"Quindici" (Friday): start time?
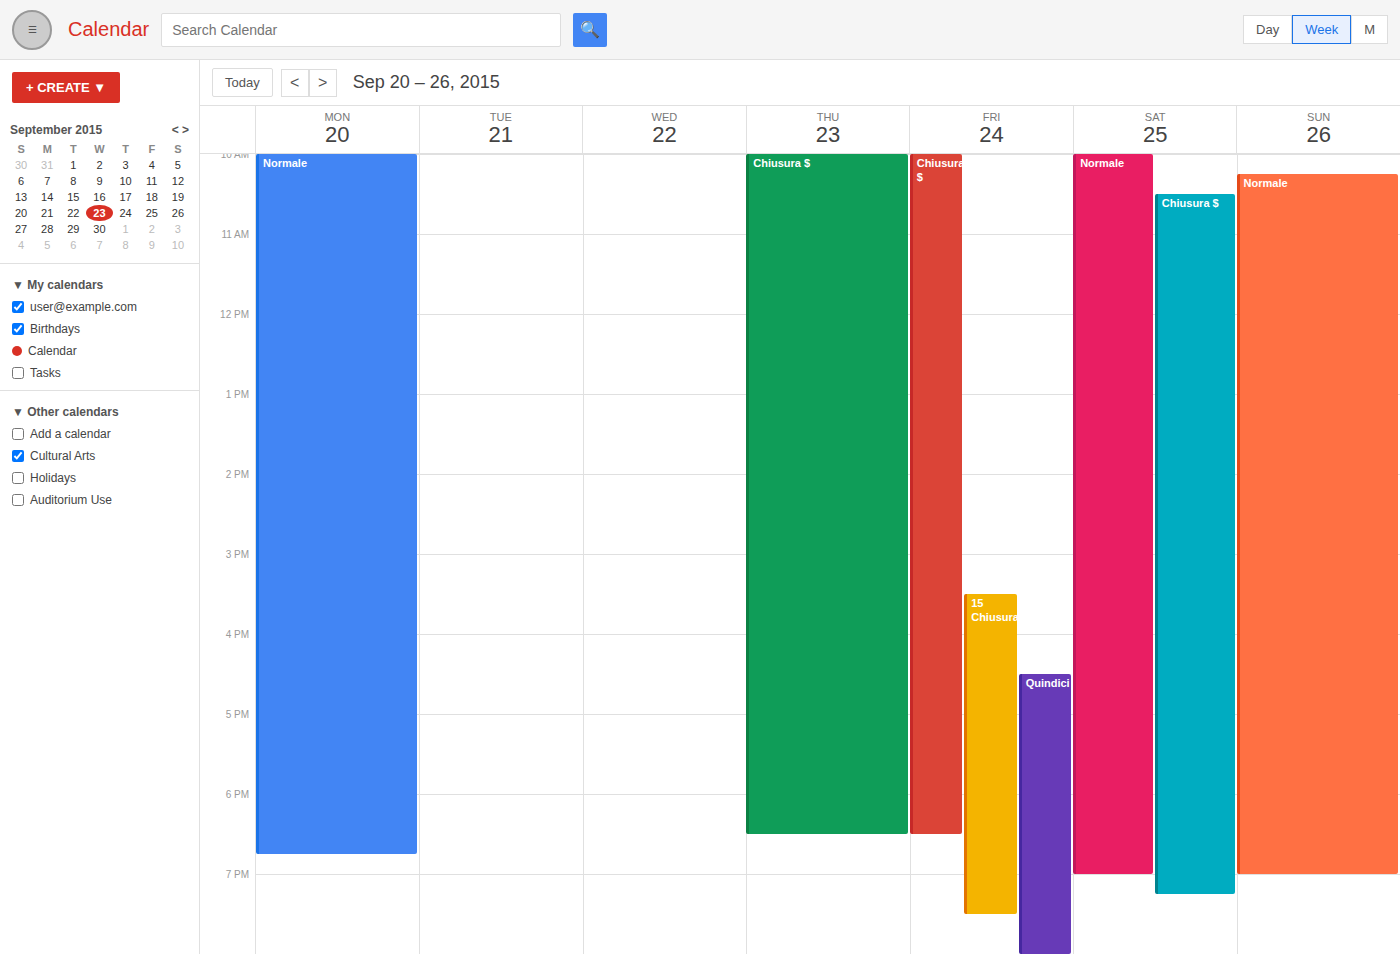
4:30 PM